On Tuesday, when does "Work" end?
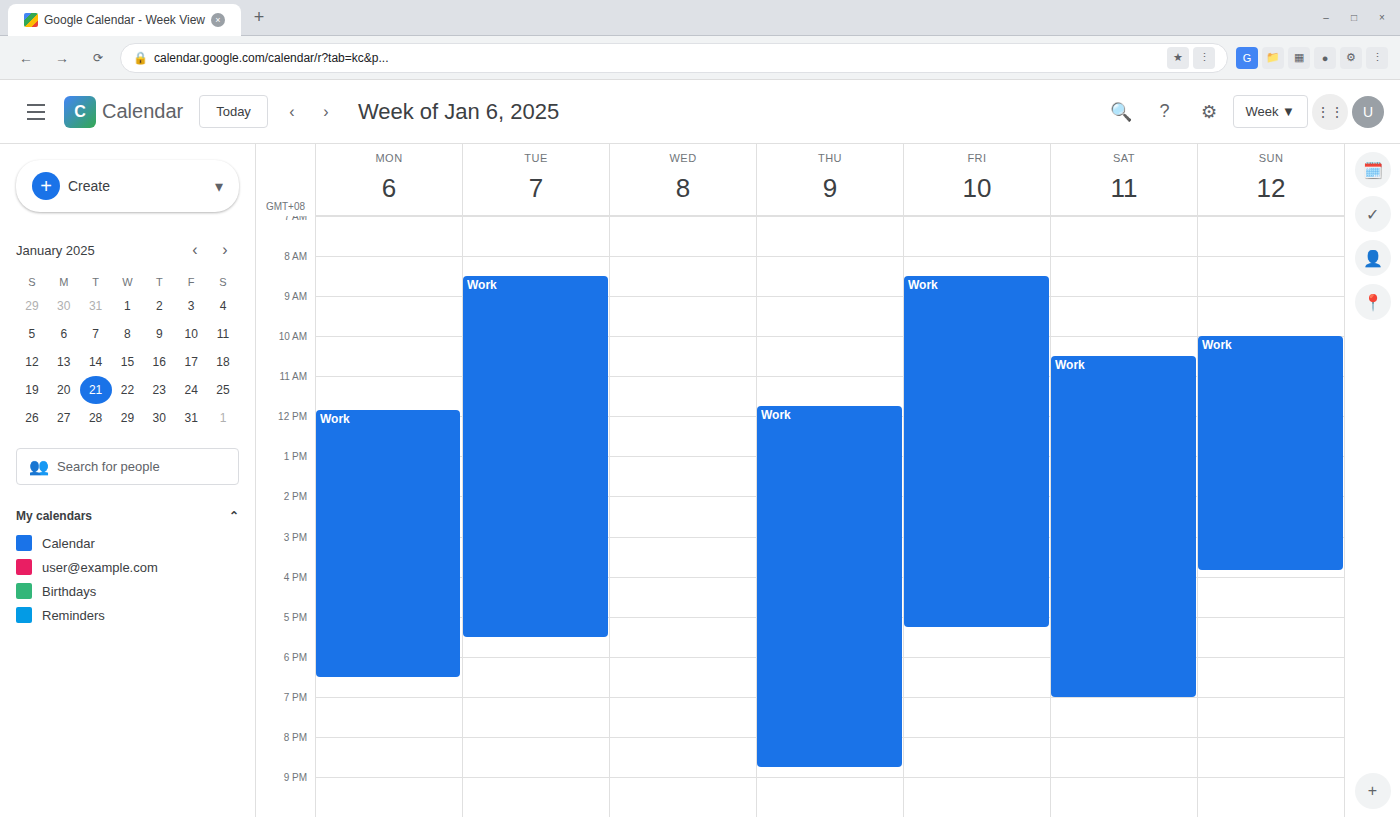
5:30 PM